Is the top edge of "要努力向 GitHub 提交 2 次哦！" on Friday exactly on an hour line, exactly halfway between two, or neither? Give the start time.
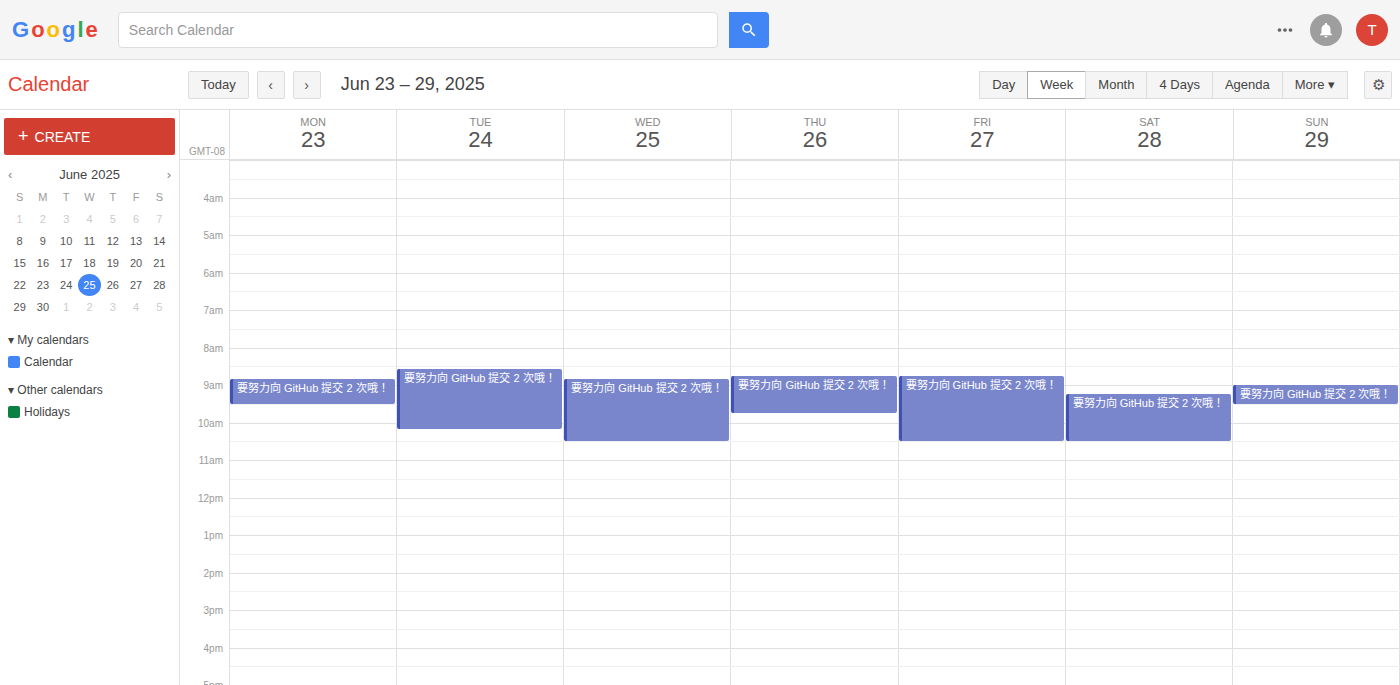
8:45 AM -- neither: three quarters of the way from the 8 AM line to the 9 AM line.